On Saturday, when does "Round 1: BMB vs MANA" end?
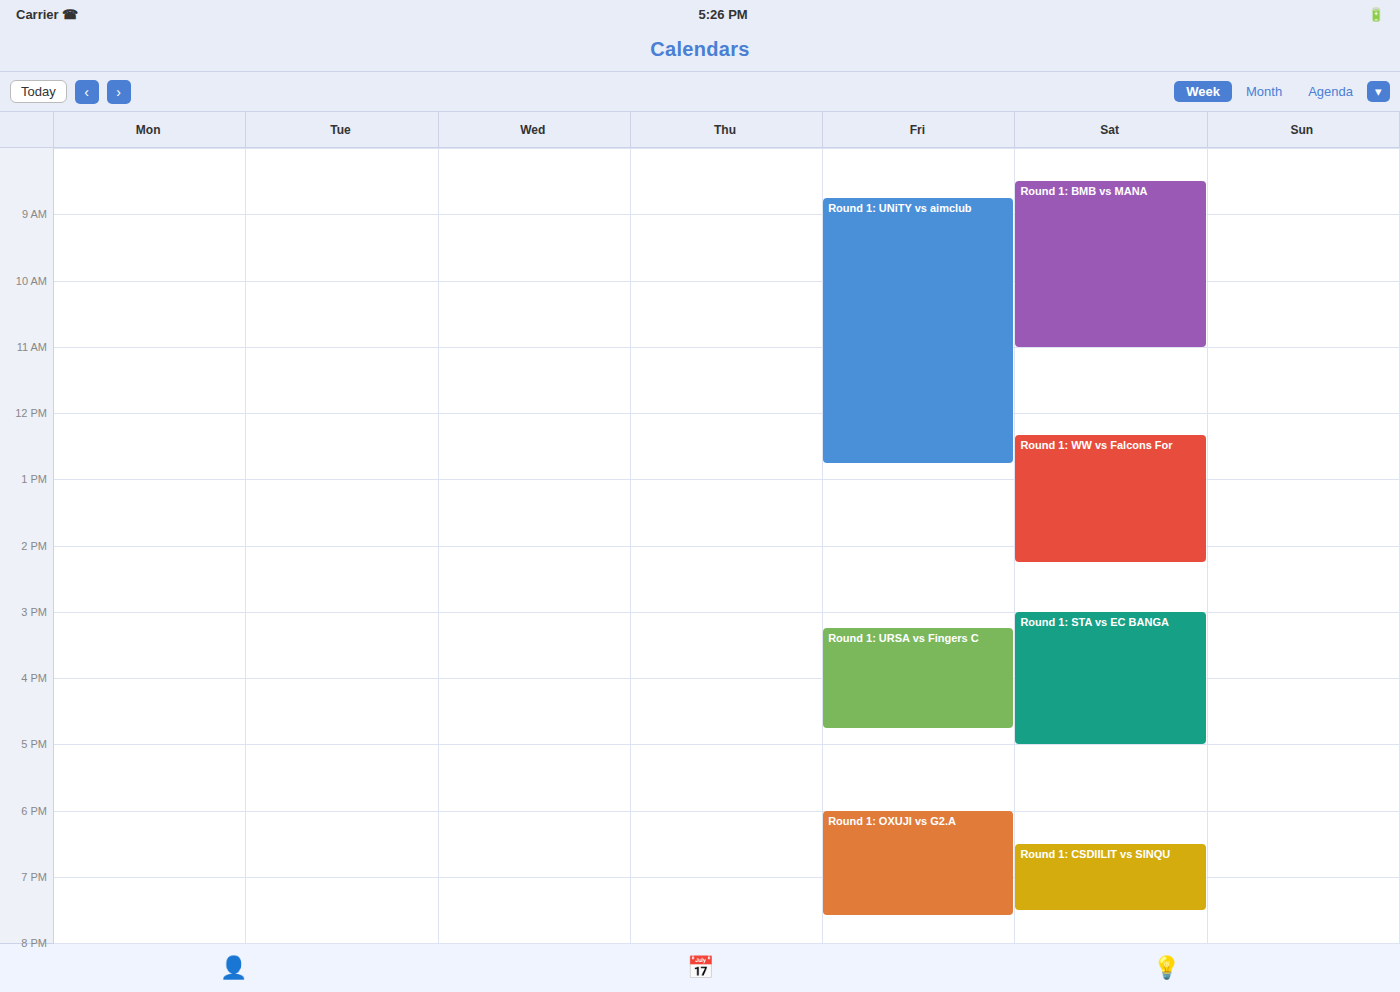
11:00